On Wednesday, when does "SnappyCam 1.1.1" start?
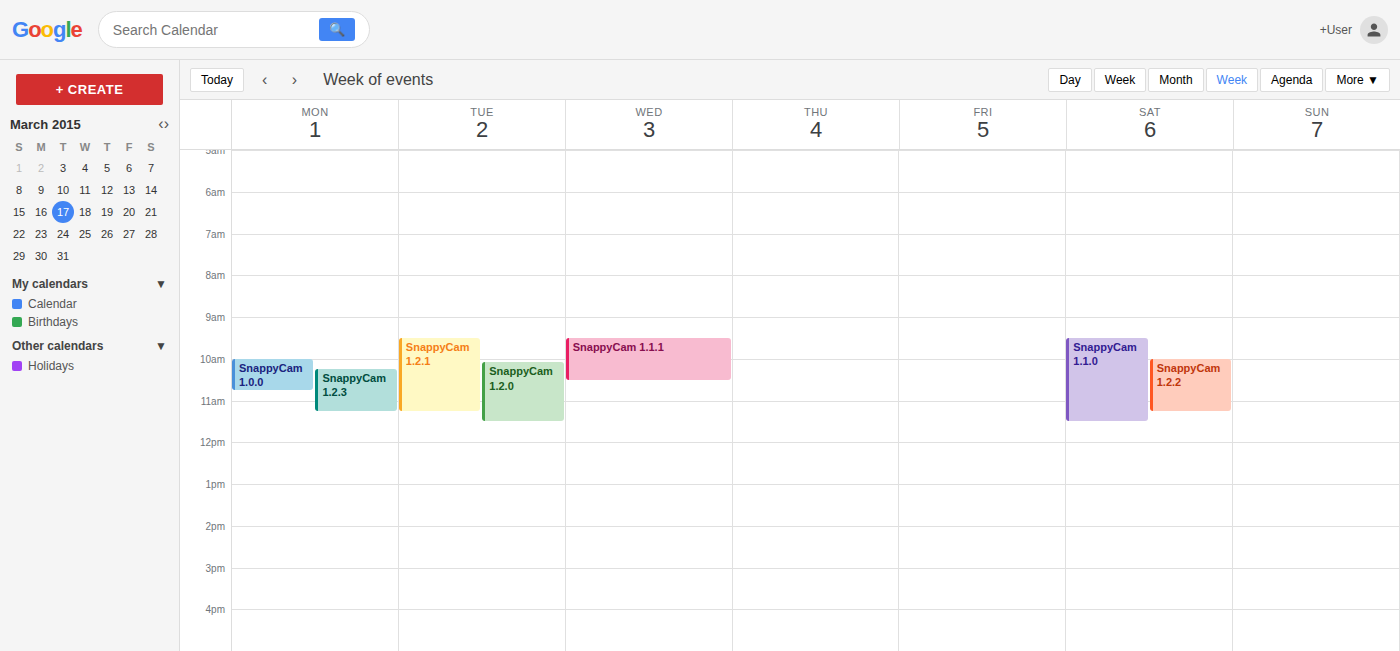
9:30 AM